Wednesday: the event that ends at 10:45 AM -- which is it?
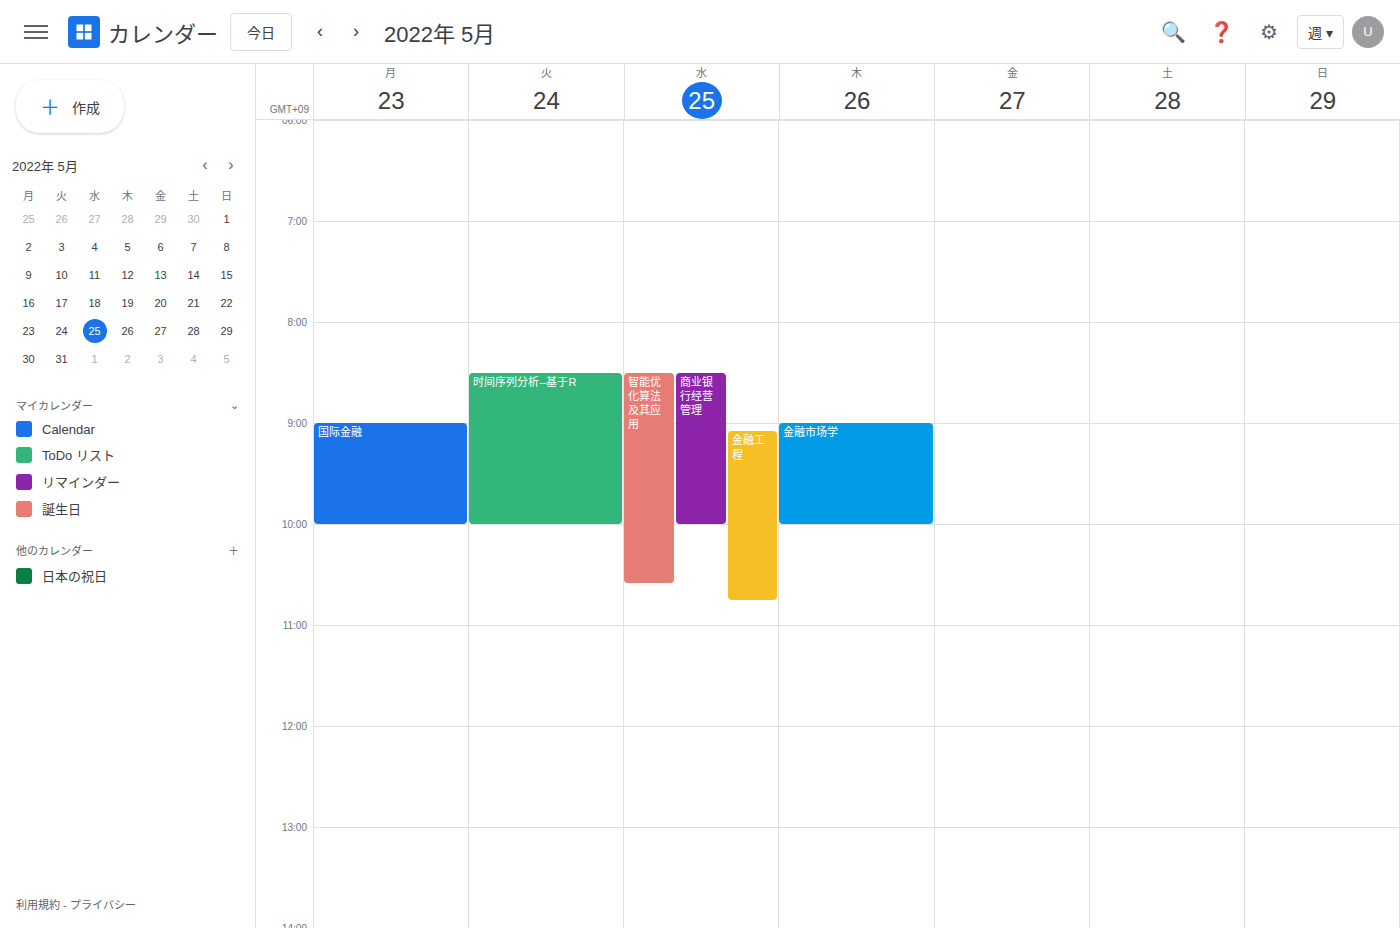
"金融工程"